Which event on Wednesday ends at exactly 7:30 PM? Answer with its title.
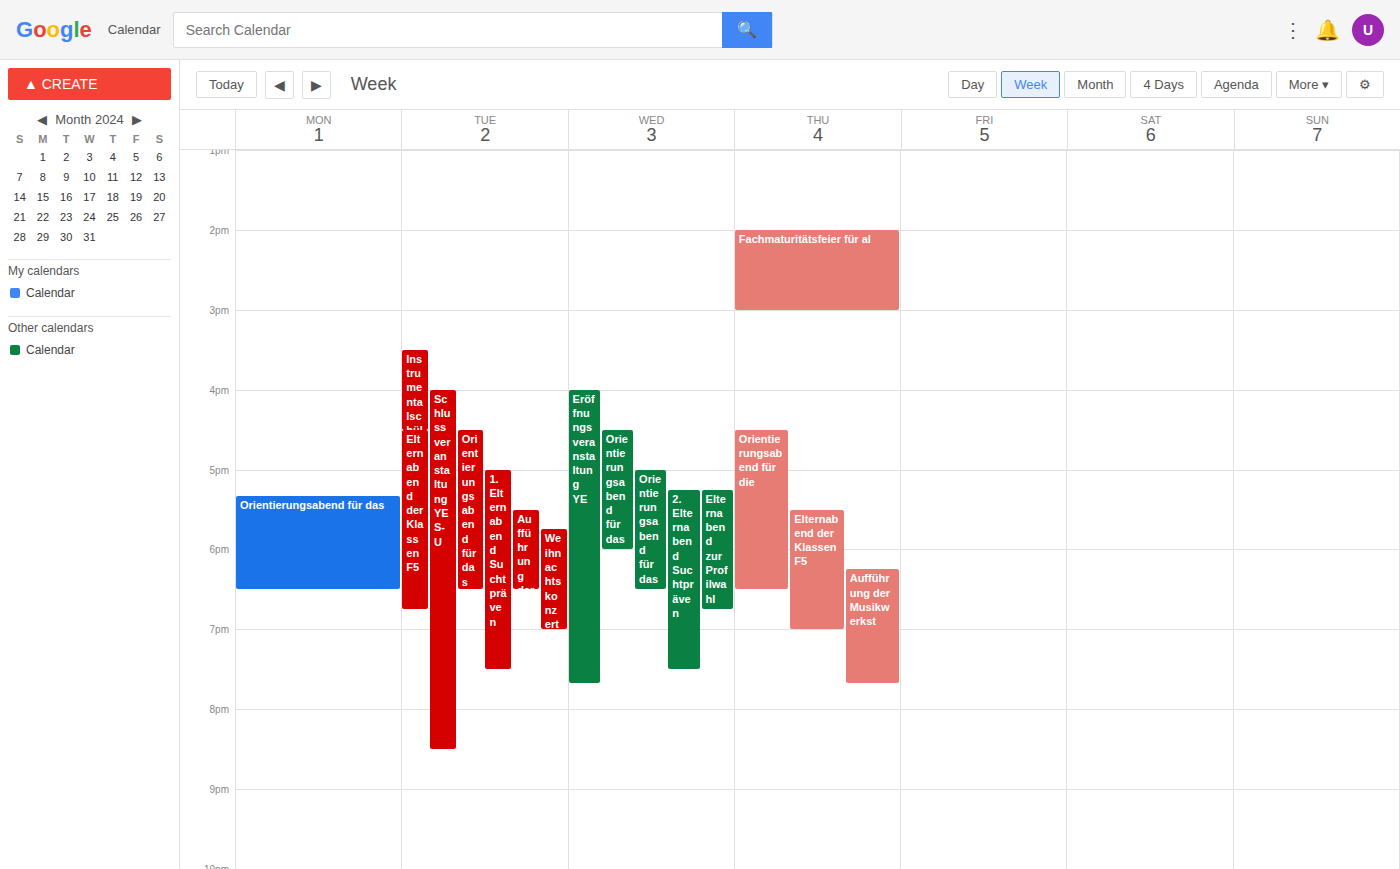
"2. Elternabend Suchtpräven"